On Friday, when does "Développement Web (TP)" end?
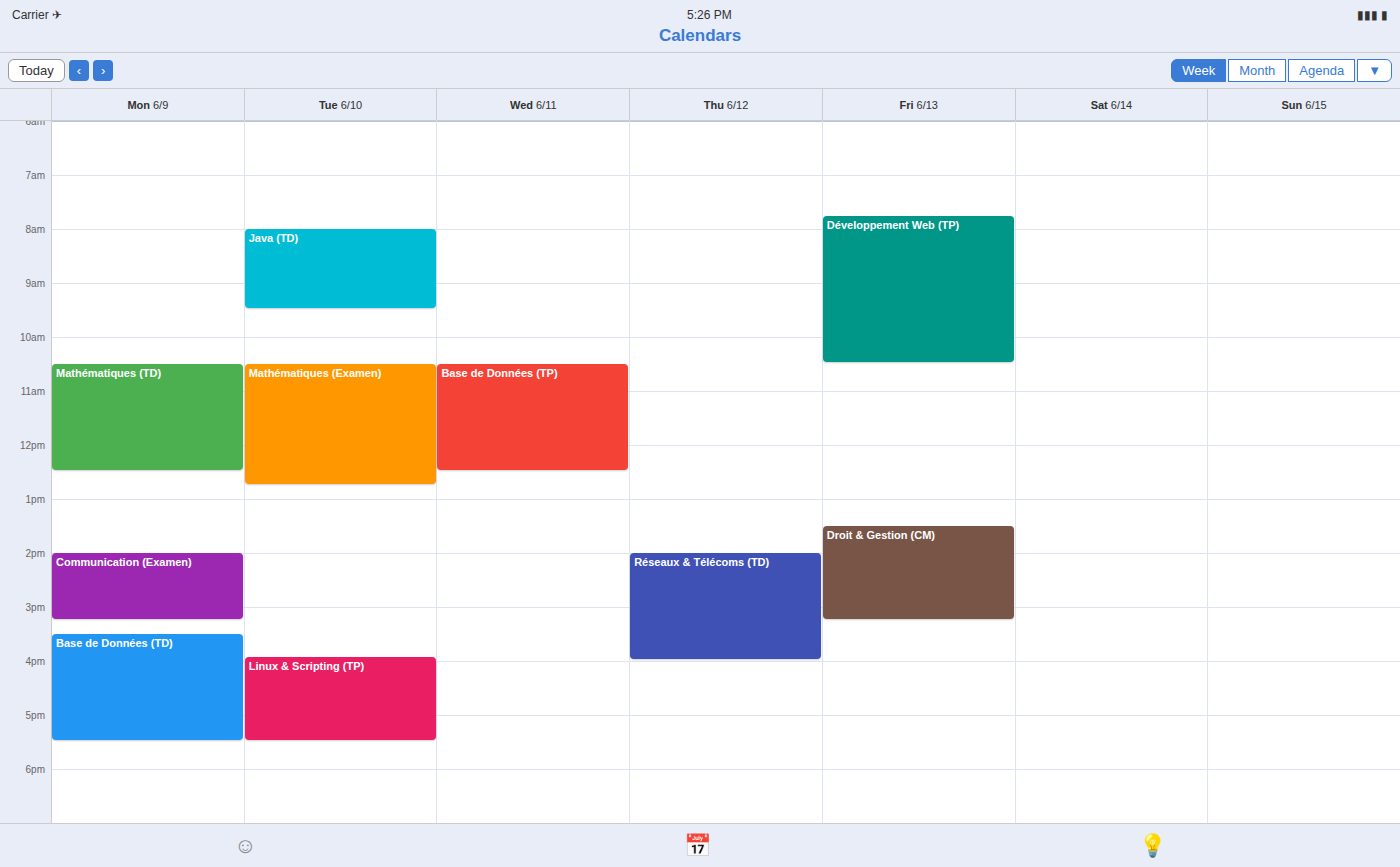
10:30